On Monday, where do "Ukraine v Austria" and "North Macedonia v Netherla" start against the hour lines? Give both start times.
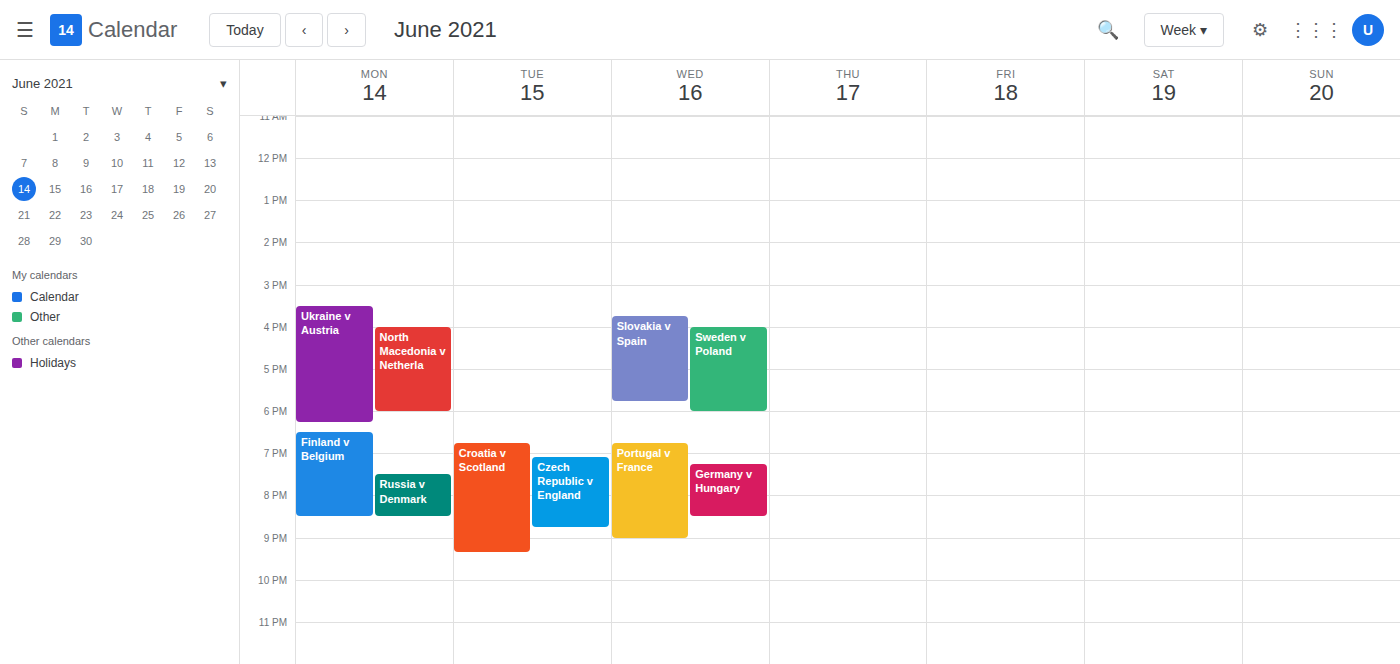
"Ukraine v Austria": 3:30 PM, halfway between the 3 PM and 4 PM lines. "North Macedonia v Netherla": 4:00 PM, exactly on the 4 PM line.